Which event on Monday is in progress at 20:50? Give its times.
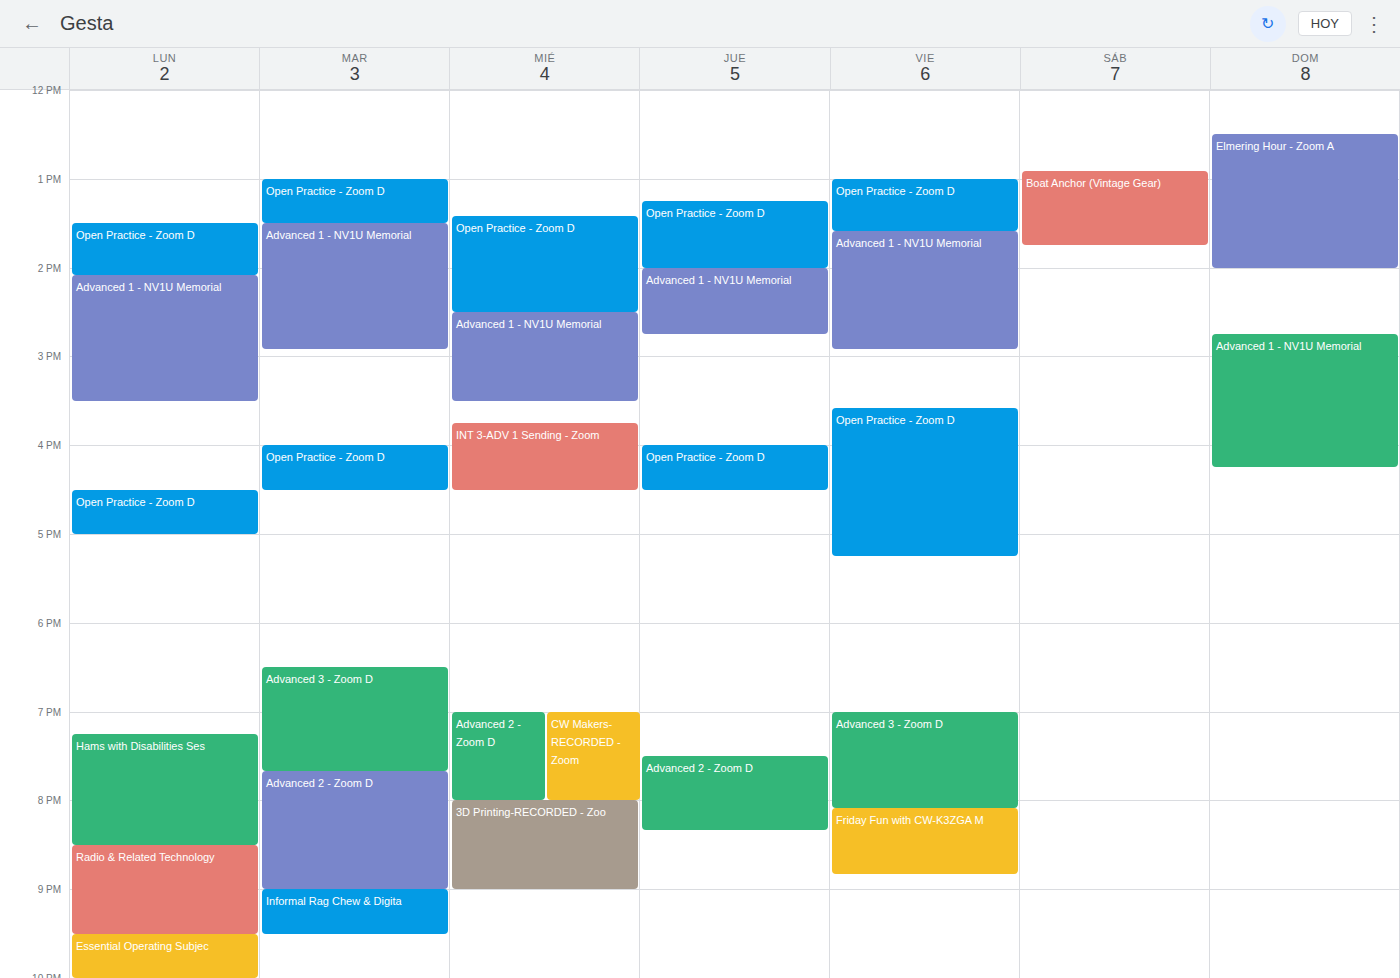
"Radio & Related Technology", 20:30 to 21:30